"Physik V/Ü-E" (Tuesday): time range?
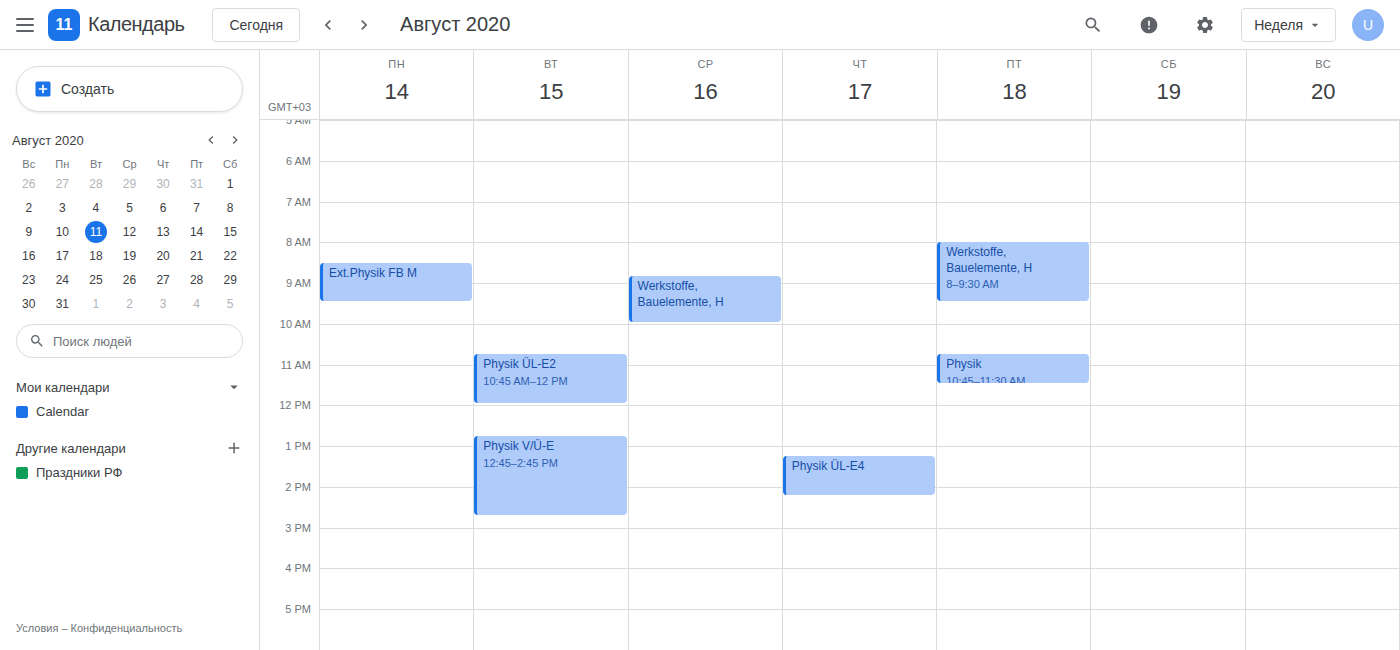
12:45 PM to 2:45 PM